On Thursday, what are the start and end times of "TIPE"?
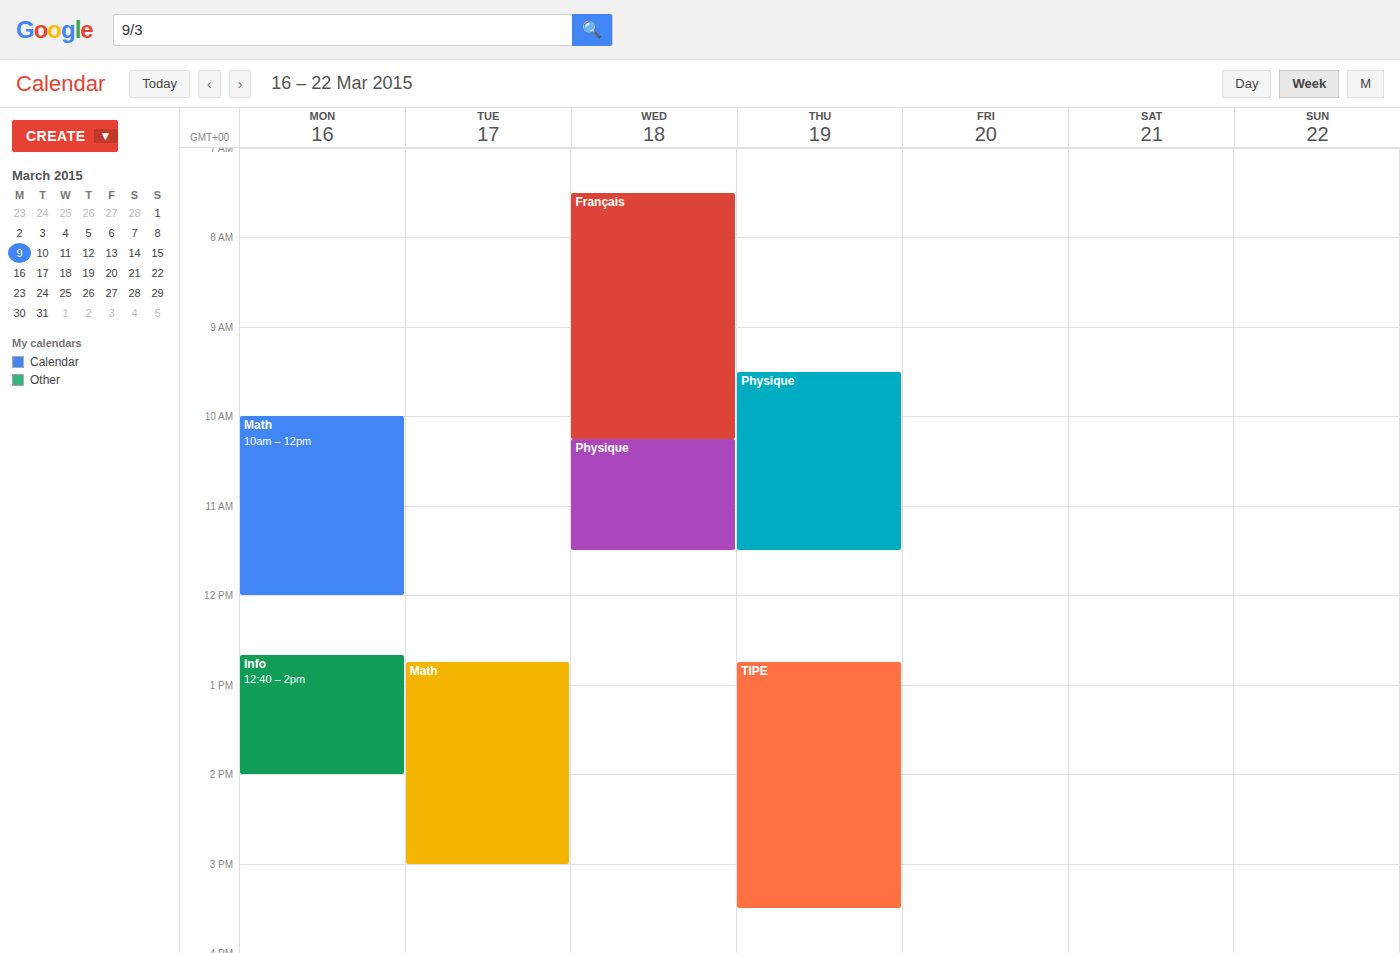
12:45 to 15:30